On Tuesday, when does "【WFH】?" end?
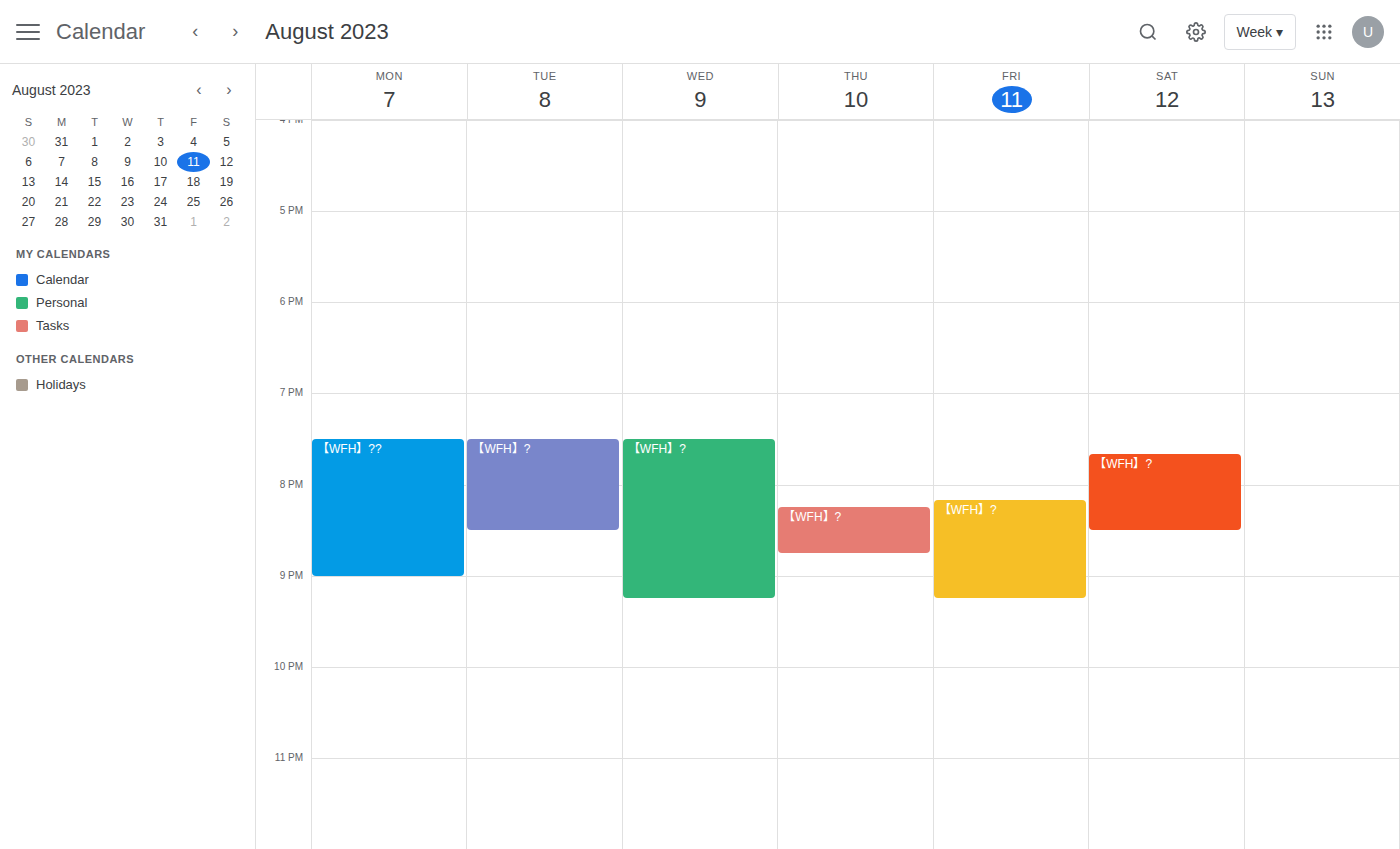
8:30 PM